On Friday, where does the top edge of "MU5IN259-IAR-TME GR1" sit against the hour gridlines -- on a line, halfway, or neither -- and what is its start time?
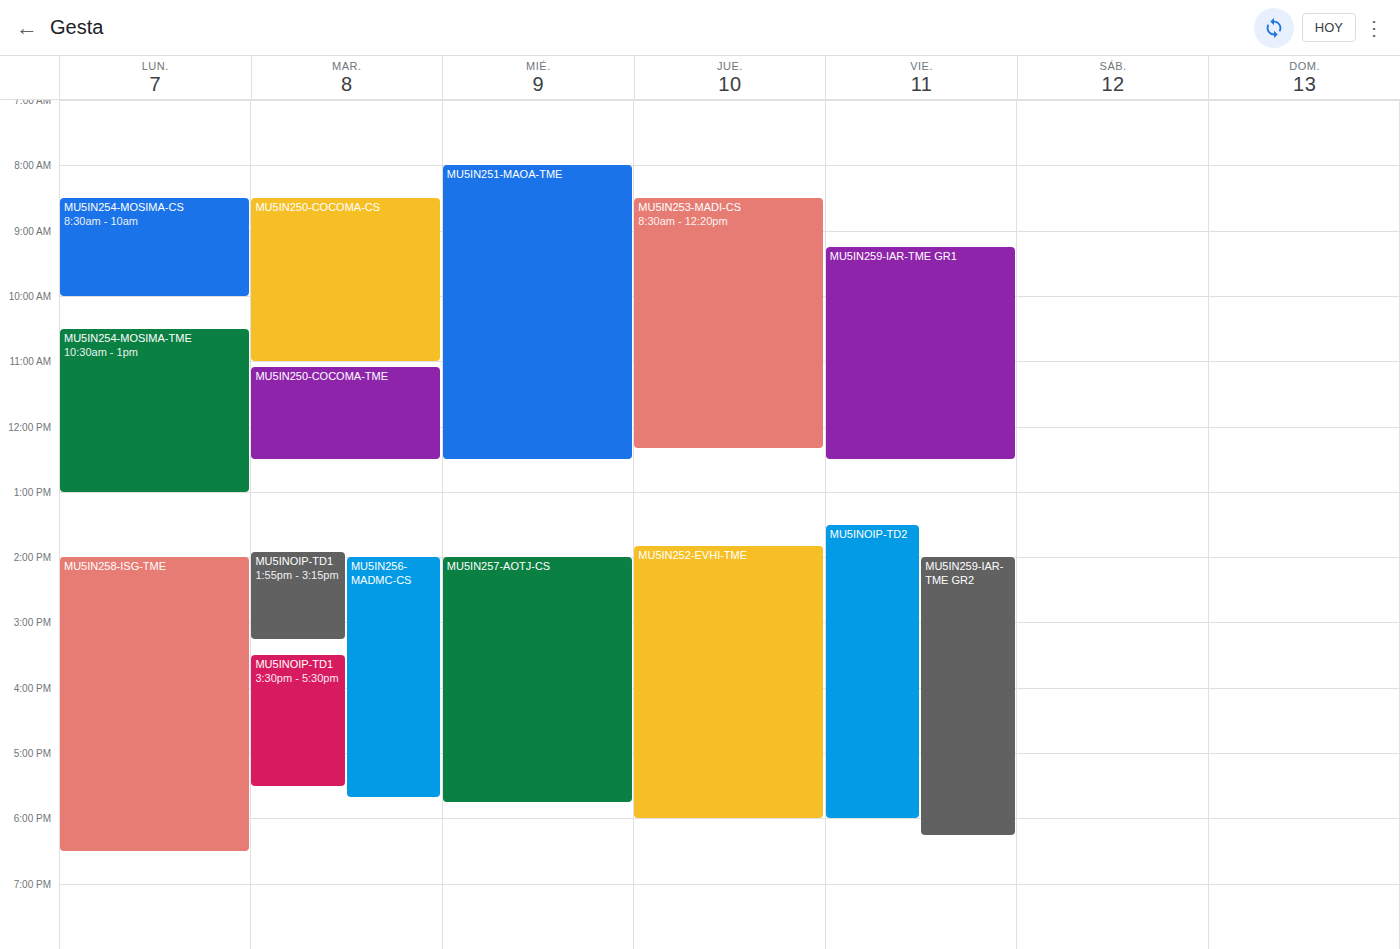
9:15 AM -- neither: a quarter of the way from the 9 AM line to the 10 AM line.